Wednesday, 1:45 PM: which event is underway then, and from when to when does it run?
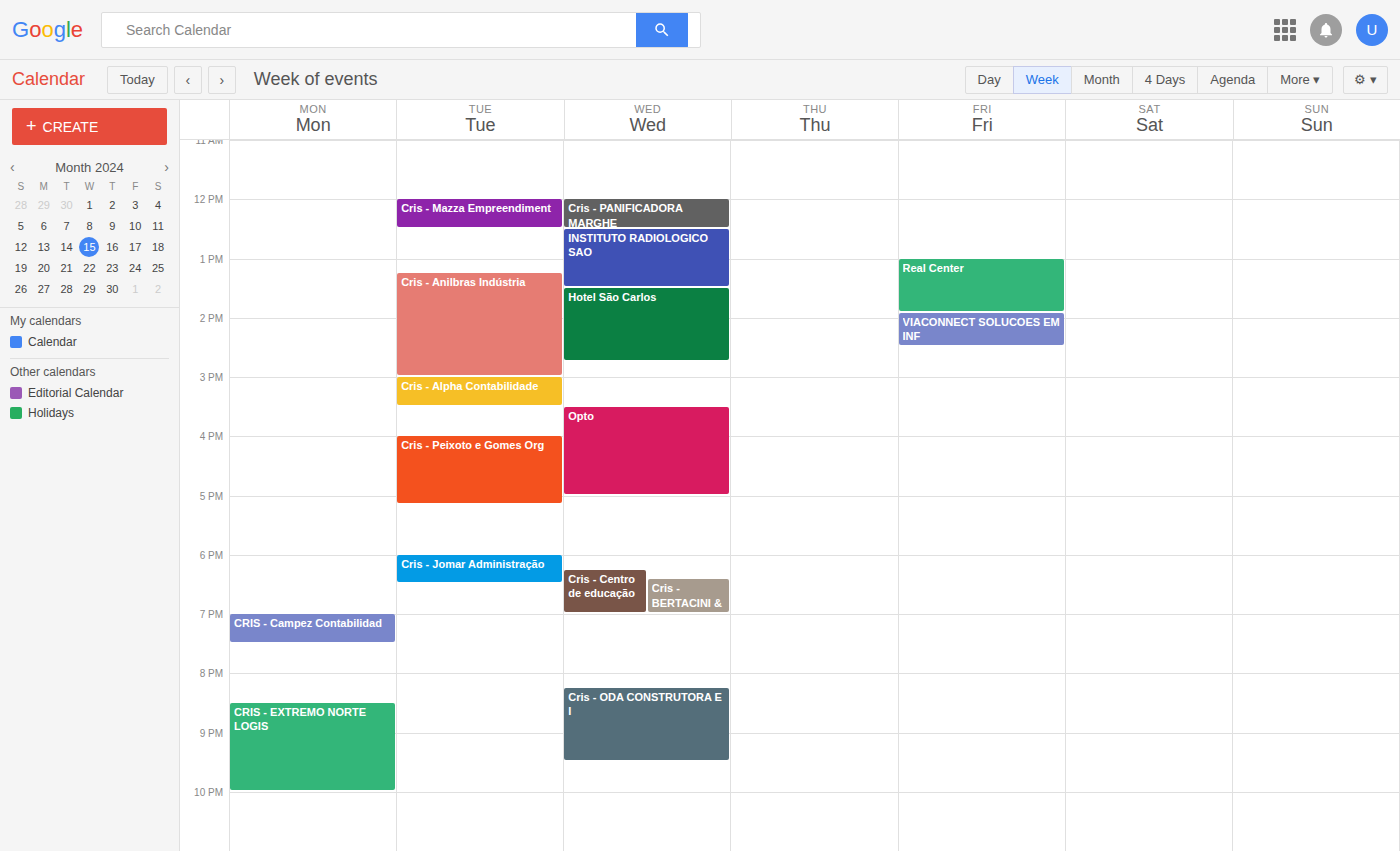
"Hotel São Carlos", 1:30 PM to 2:45 PM